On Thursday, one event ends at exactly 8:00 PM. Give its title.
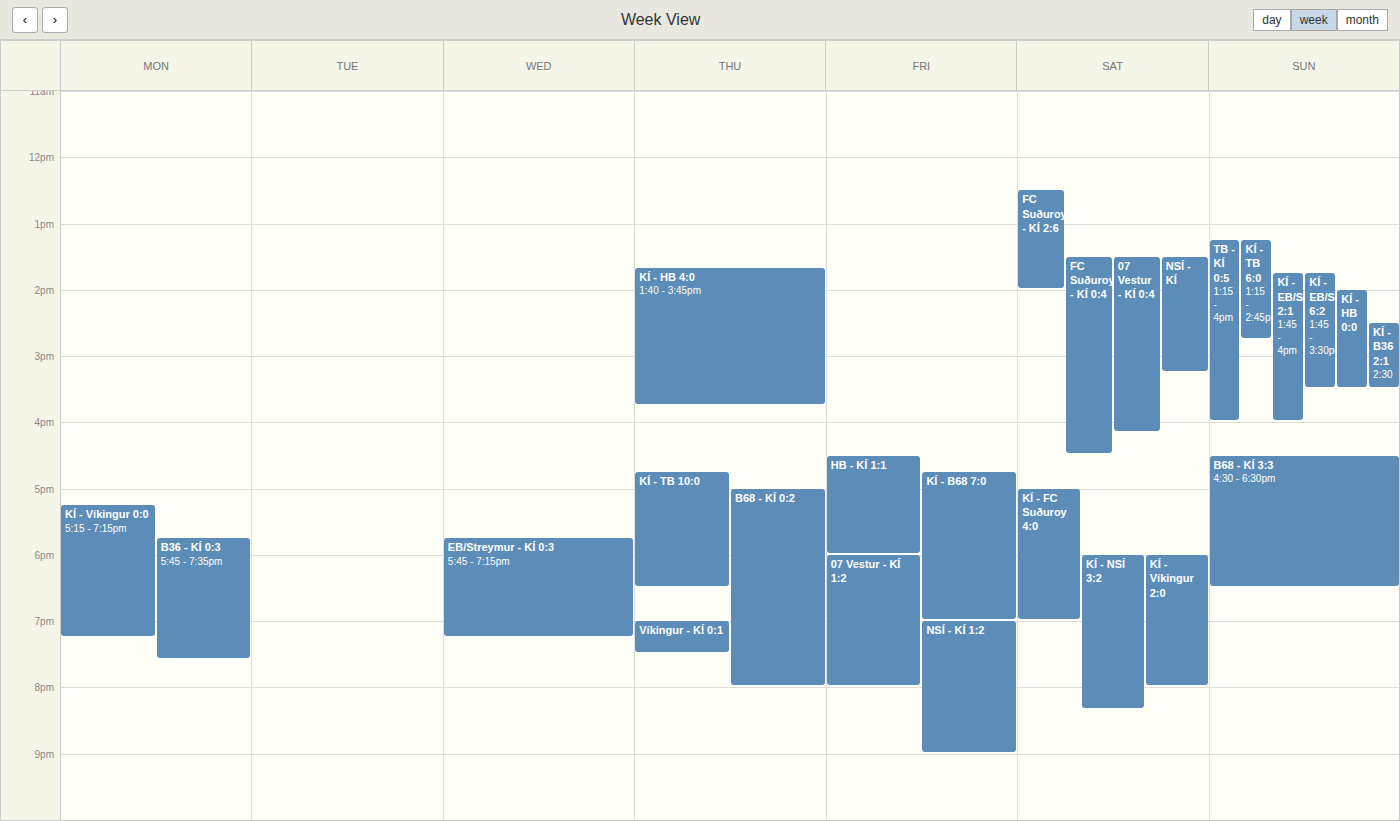
"B68 - KÍ 0:2"